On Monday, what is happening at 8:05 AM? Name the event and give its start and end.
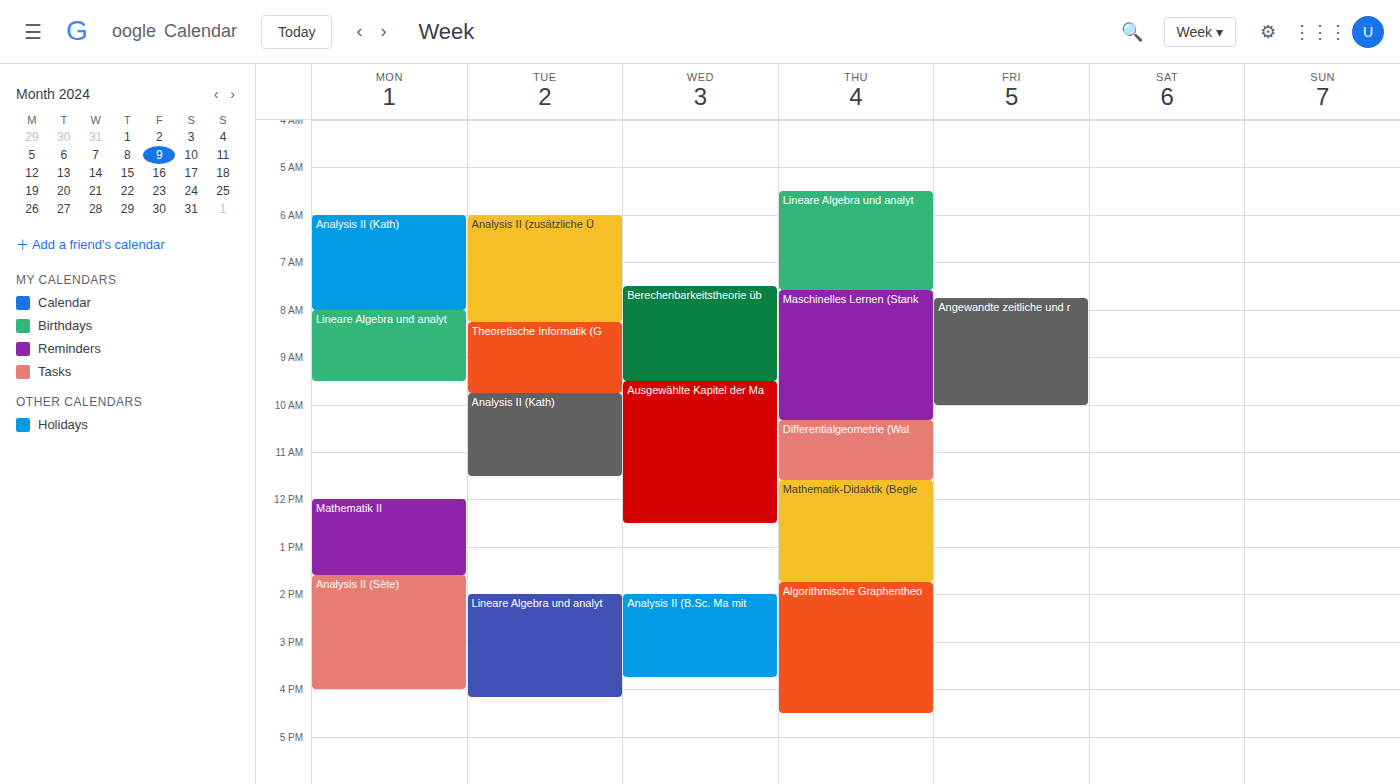
"Lineare Algebra und analyt", 8:00 AM to 9:30 AM